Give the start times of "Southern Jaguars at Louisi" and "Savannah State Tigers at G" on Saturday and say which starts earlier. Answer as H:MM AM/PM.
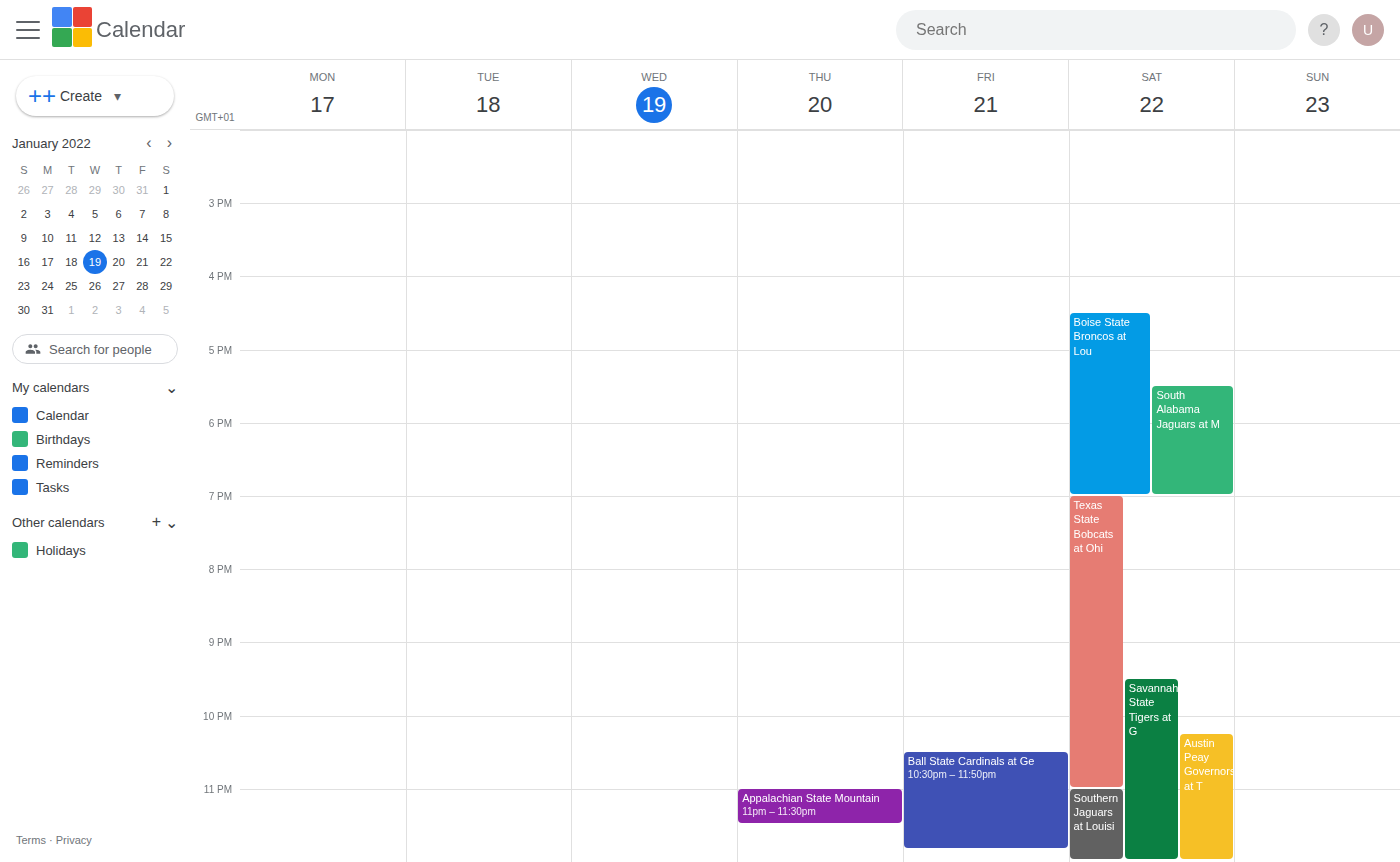
"Savannah State Tigers at G" 9:30 PM; "Southern Jaguars at Louisi" 11:00 PM.